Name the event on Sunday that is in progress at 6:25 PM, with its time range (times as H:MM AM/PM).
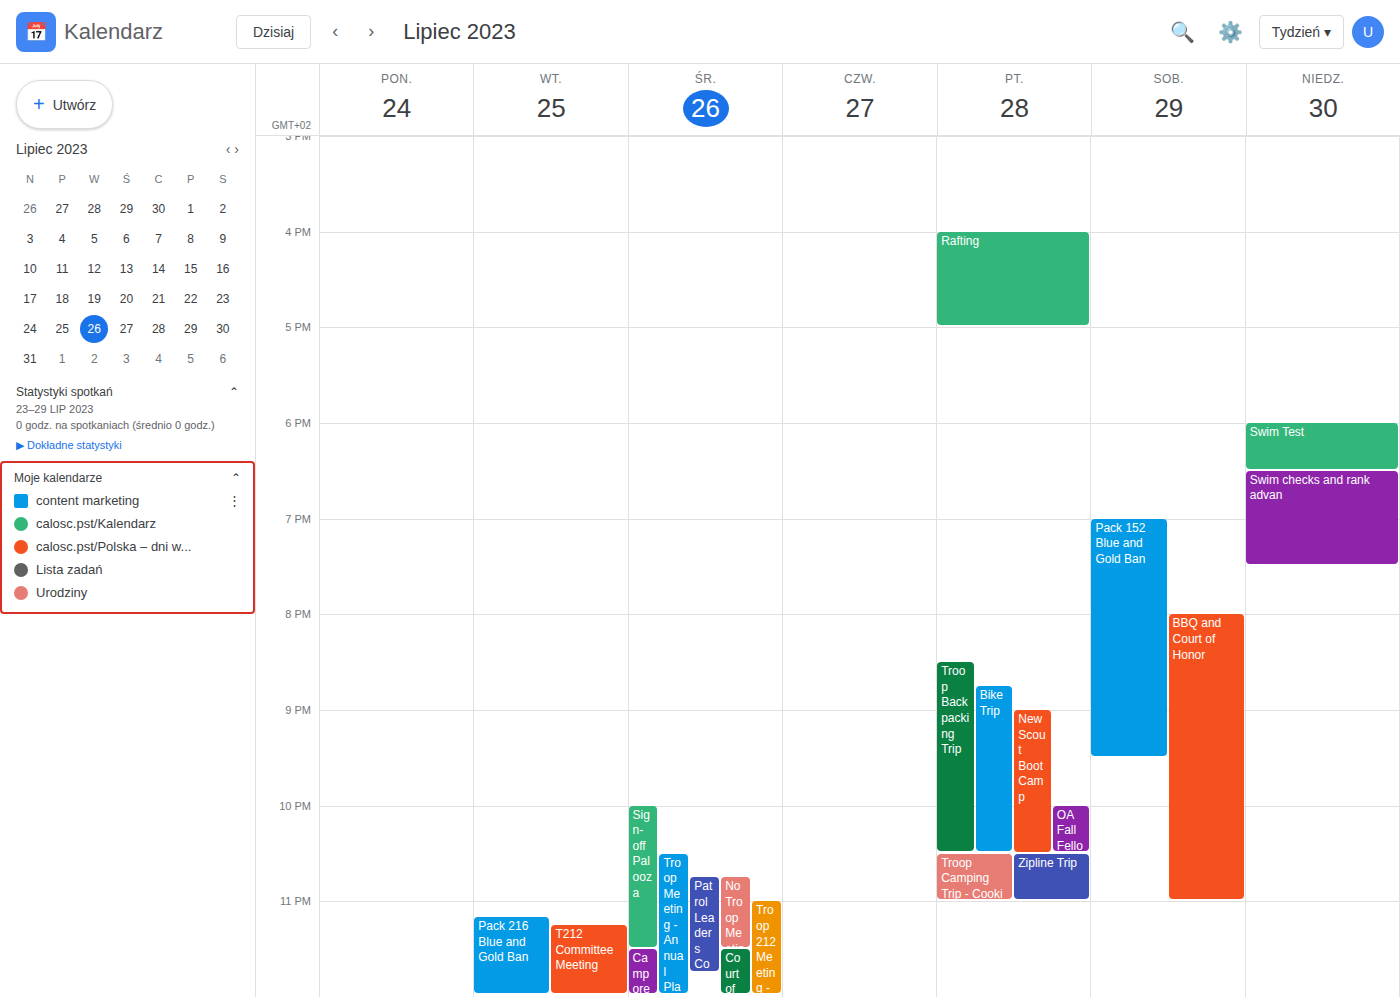
"Swim Test", 6:00 PM to 6:30 PM